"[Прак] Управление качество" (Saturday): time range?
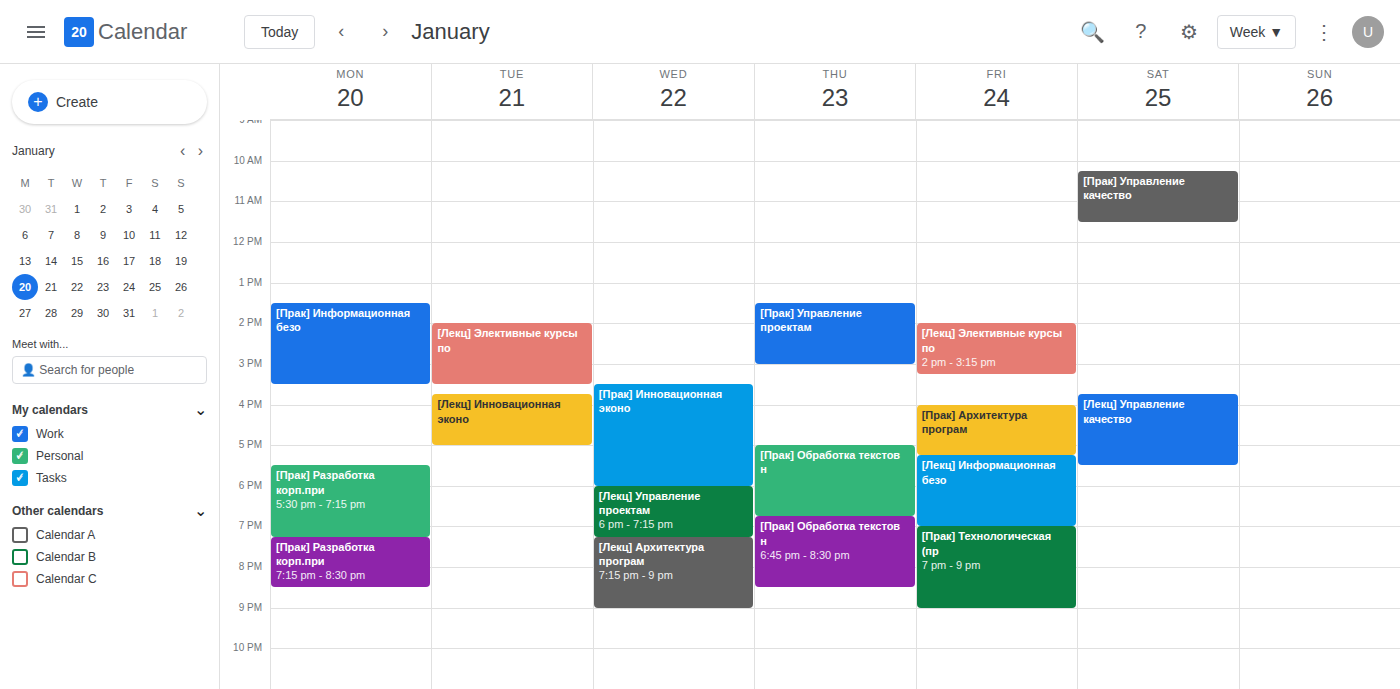
10:15 AM to 11:30 AM